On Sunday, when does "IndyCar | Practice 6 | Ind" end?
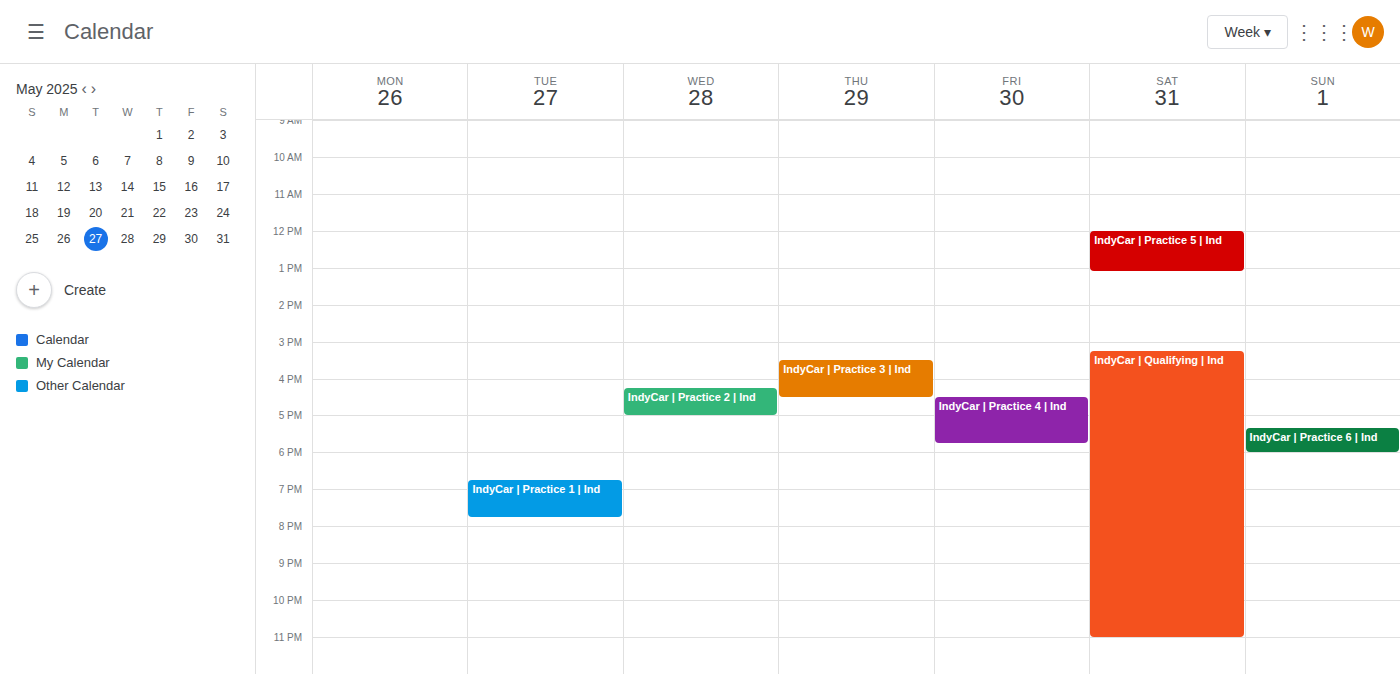
6:00 PM